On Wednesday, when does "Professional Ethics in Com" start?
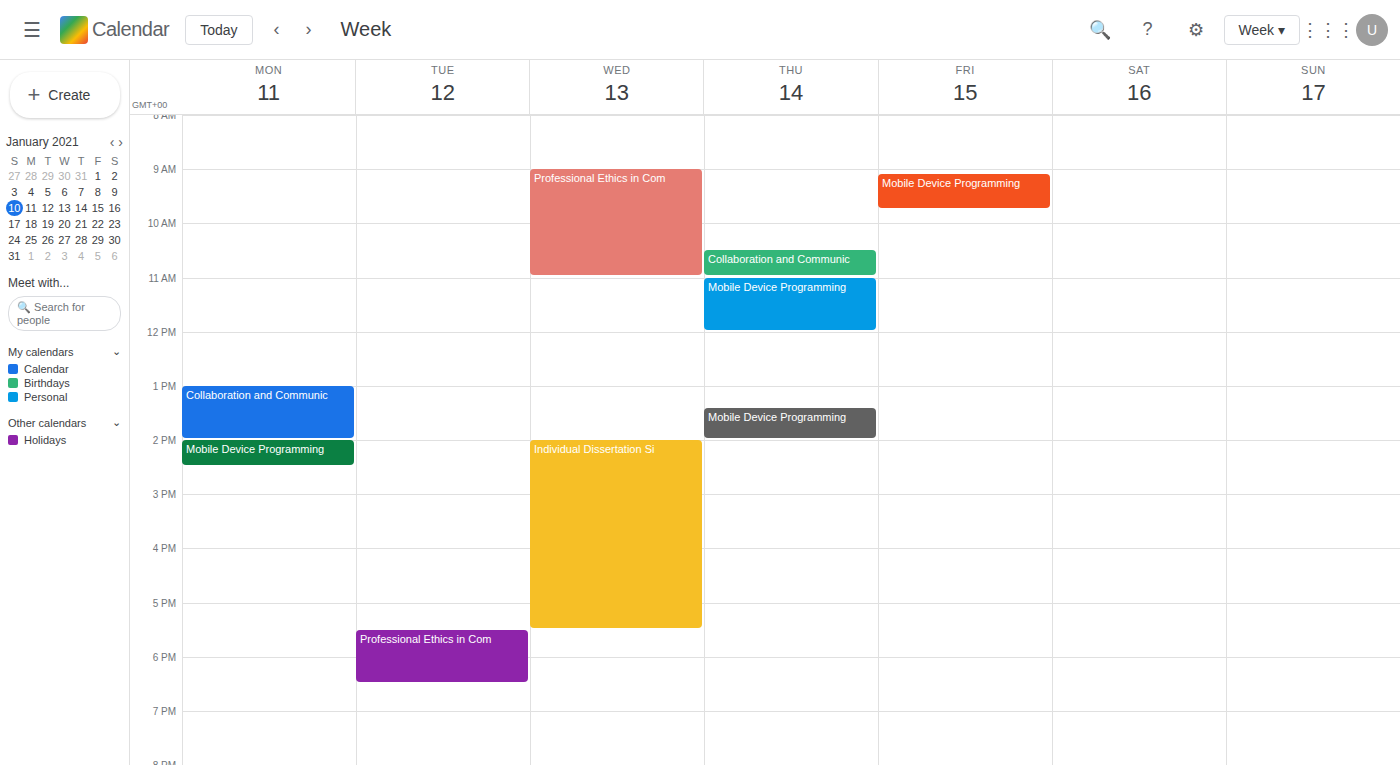
9:00 AM